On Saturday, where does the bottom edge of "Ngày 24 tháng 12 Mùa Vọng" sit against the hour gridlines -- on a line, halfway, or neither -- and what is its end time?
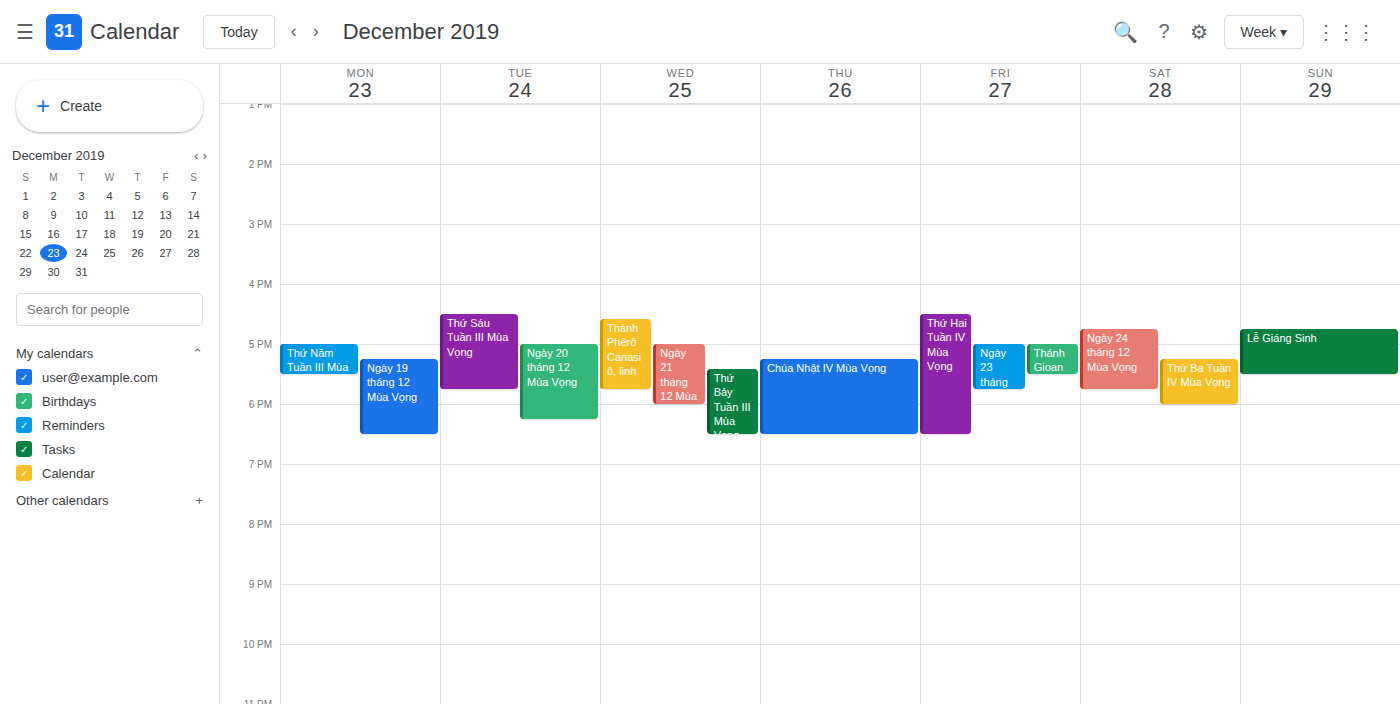
5:45 PM -- neither: three quarters of the way from the 5 PM line to the 6 PM line.